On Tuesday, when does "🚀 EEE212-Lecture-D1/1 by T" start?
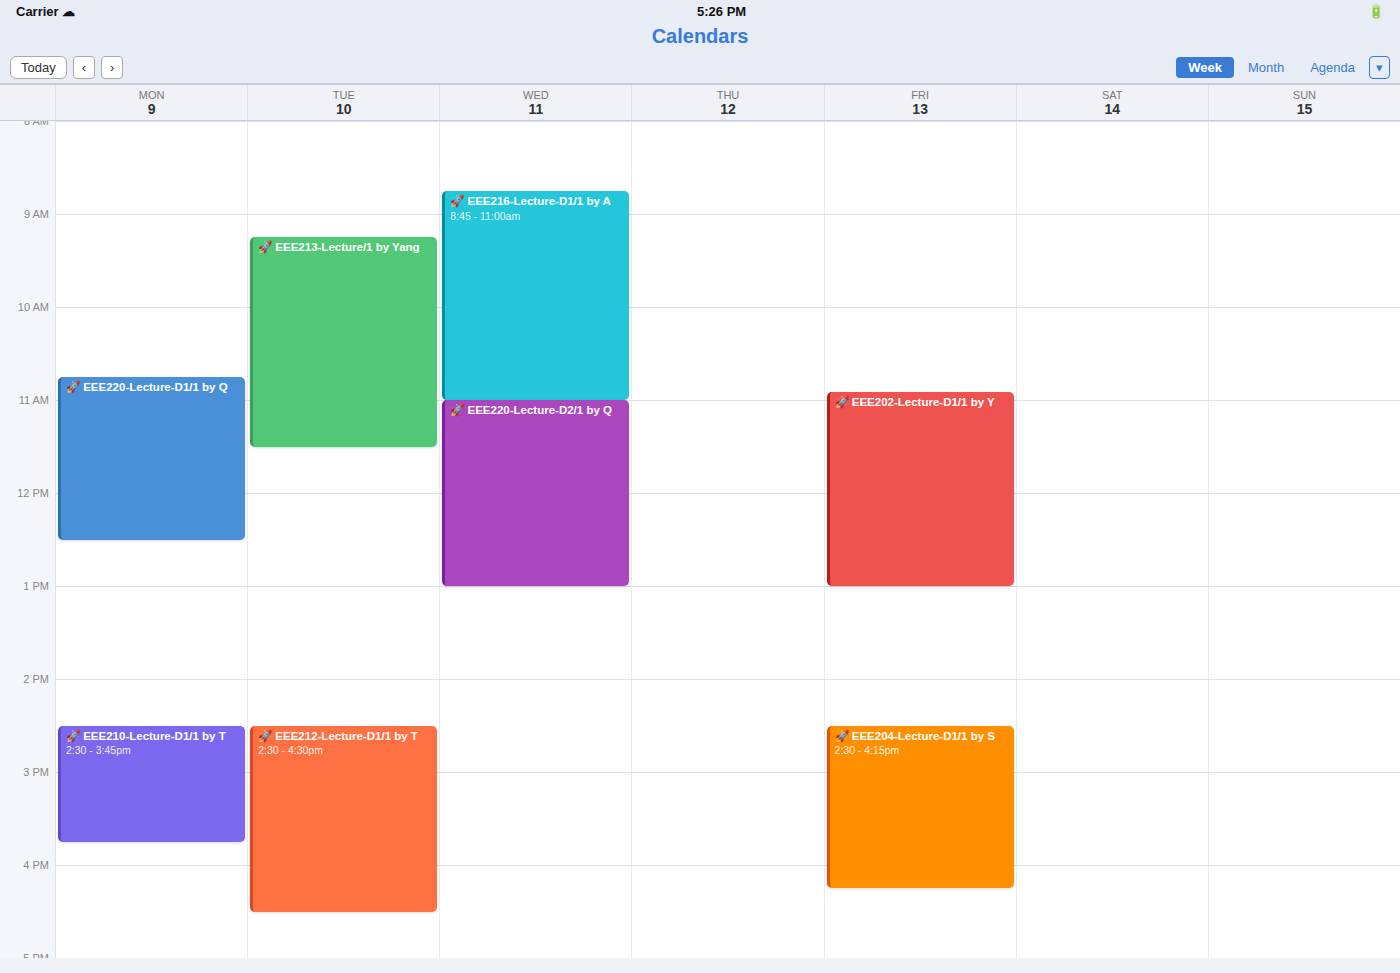
2:30 PM